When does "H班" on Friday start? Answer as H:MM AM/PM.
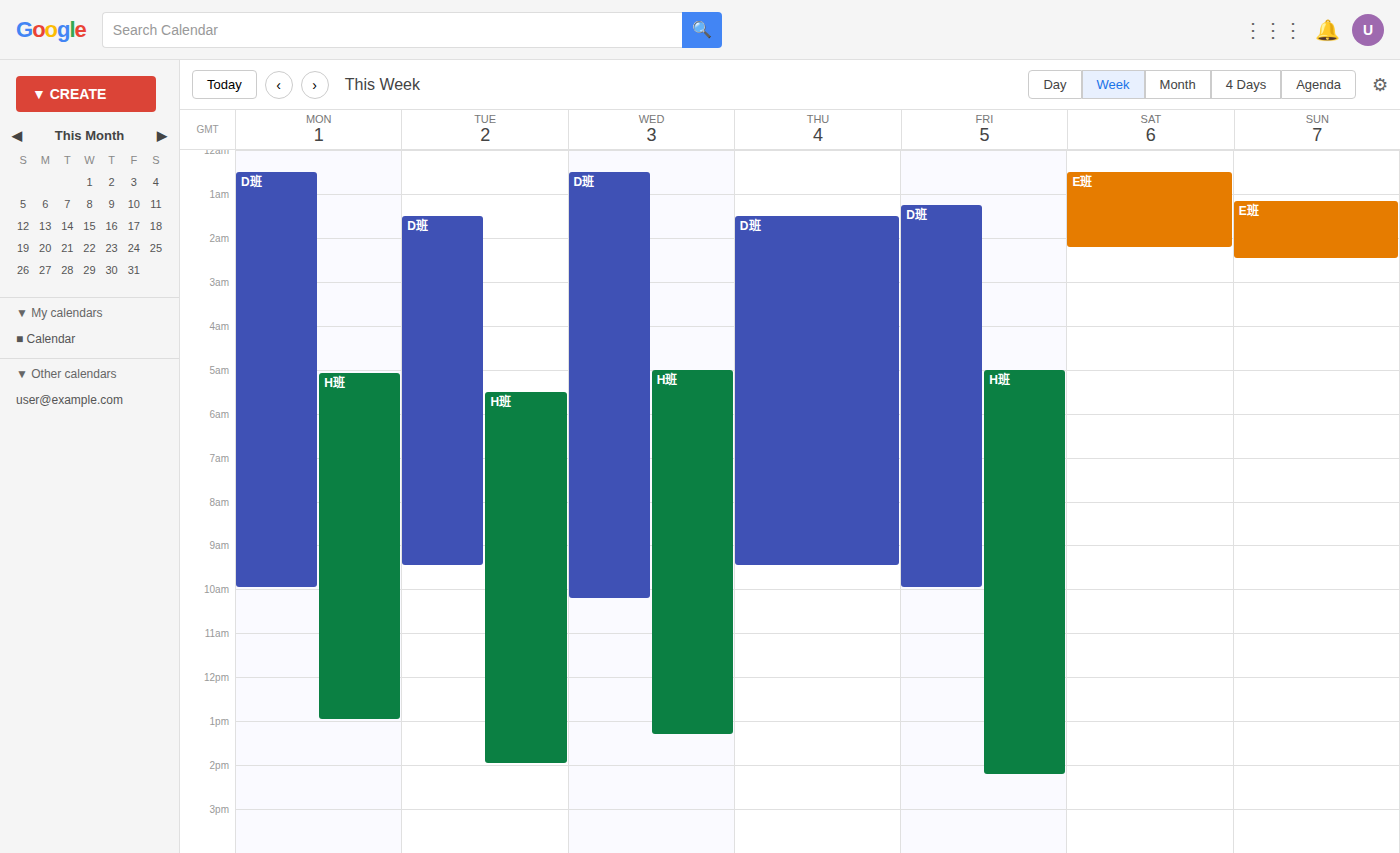
5:00 AM